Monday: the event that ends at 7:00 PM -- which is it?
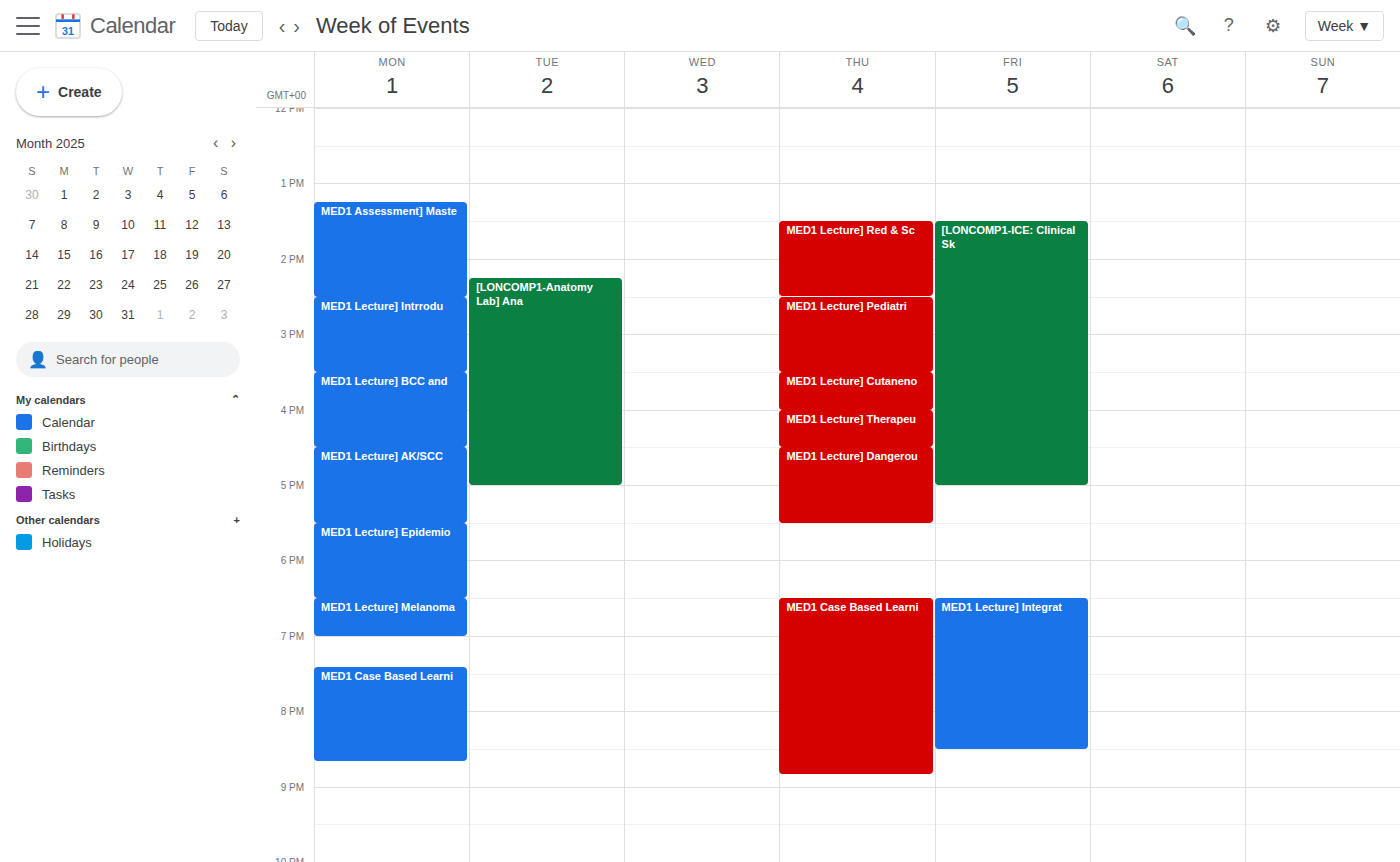
"MED1 Lecture] Melanoma"